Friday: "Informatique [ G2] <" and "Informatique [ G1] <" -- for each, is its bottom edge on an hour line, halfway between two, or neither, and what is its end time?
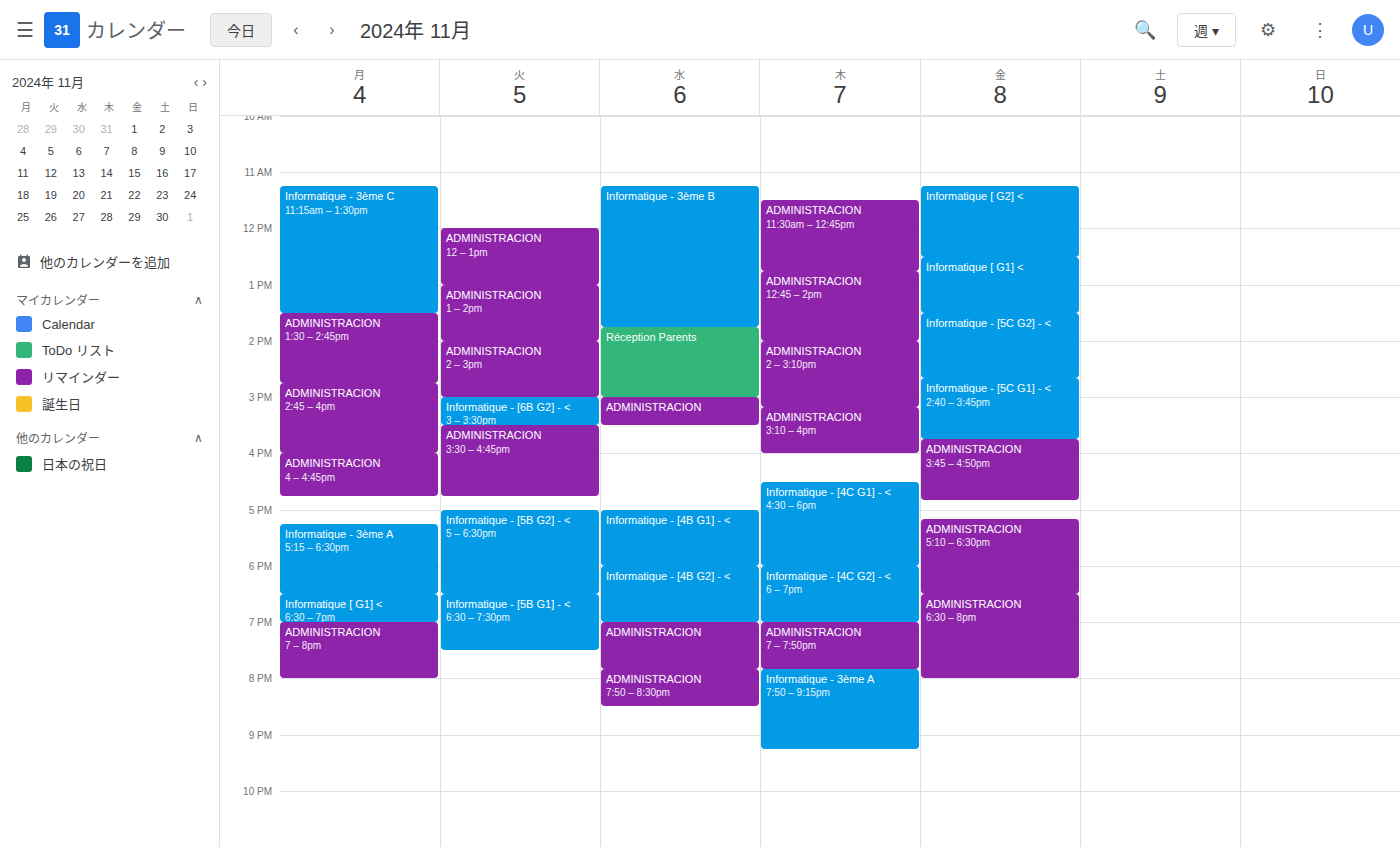
"Informatique [ G2] <": 12:30 PM, halfway between the 12 PM and 1 PM lines. "Informatique [ G1] <": 1:30 PM, halfway between the 1 PM and 2 PM lines.